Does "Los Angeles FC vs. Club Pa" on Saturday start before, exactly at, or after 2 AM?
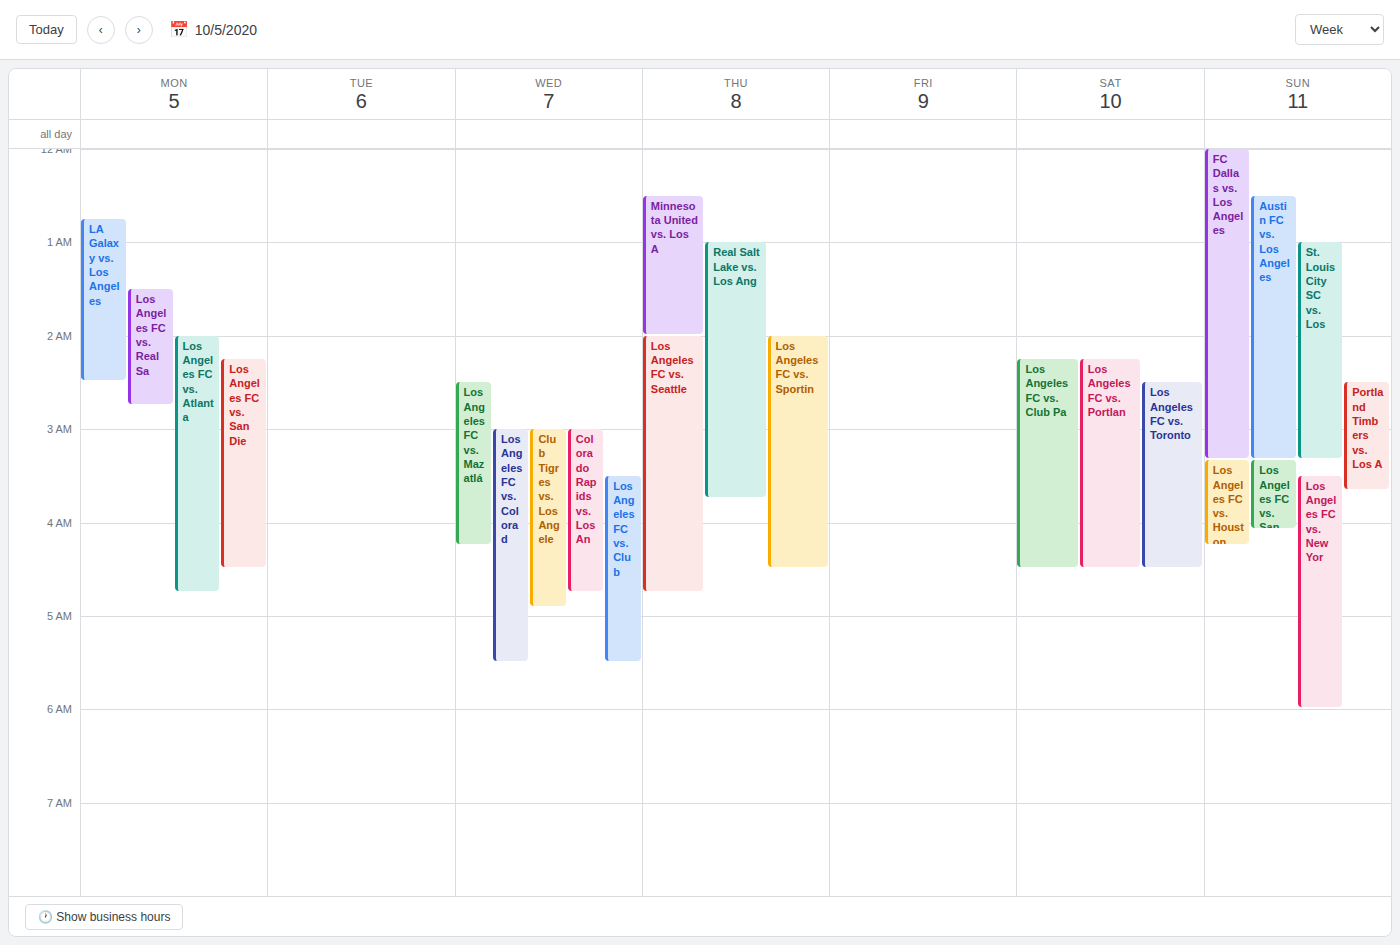
2:15 AM -- after 2 AM, 15 minutes below the 2 AM line.